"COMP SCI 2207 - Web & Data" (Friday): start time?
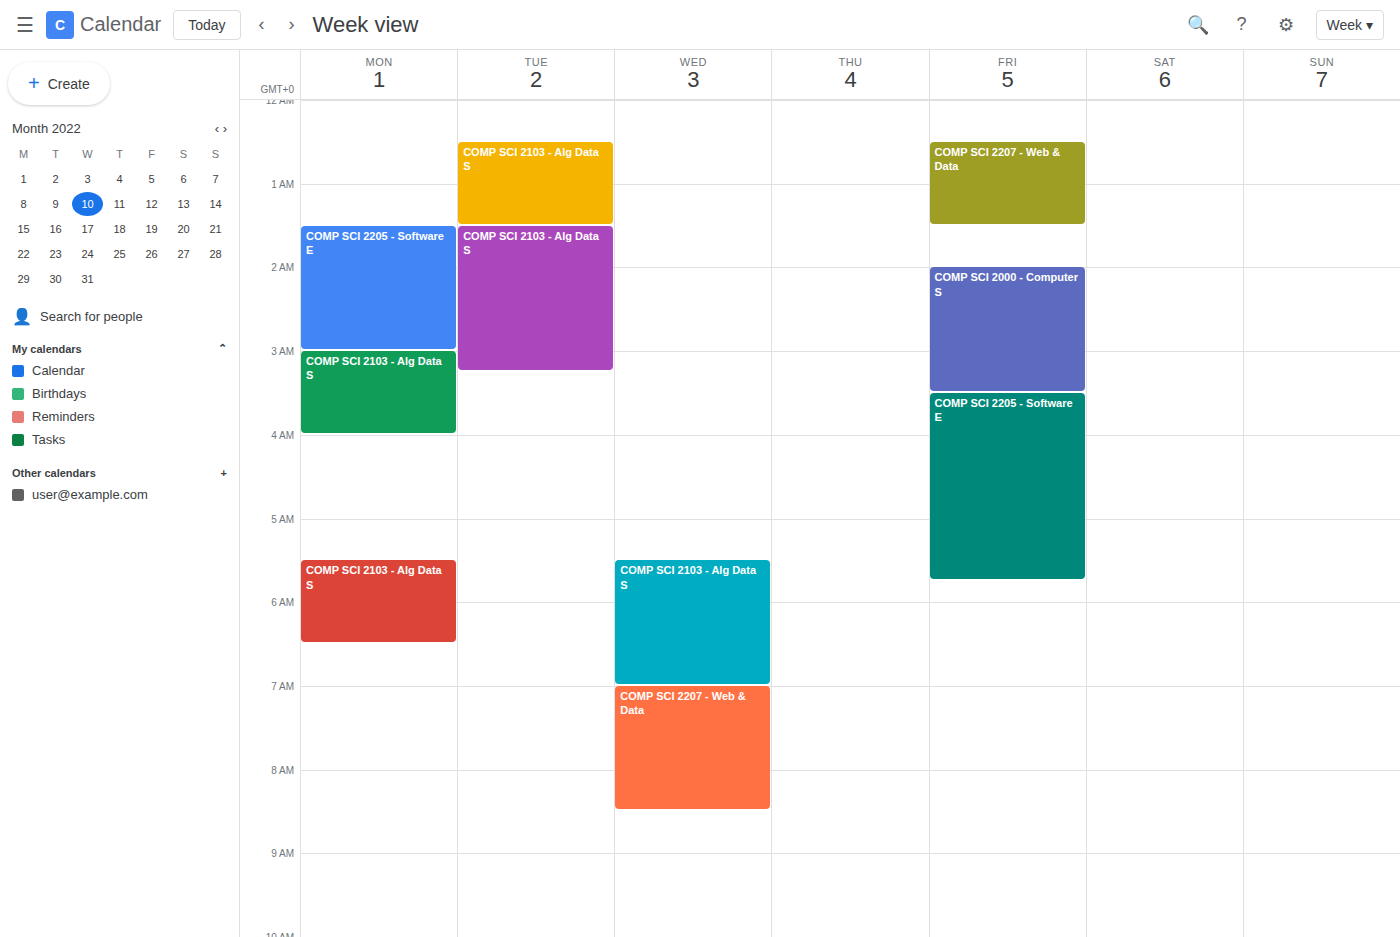
12:30 AM